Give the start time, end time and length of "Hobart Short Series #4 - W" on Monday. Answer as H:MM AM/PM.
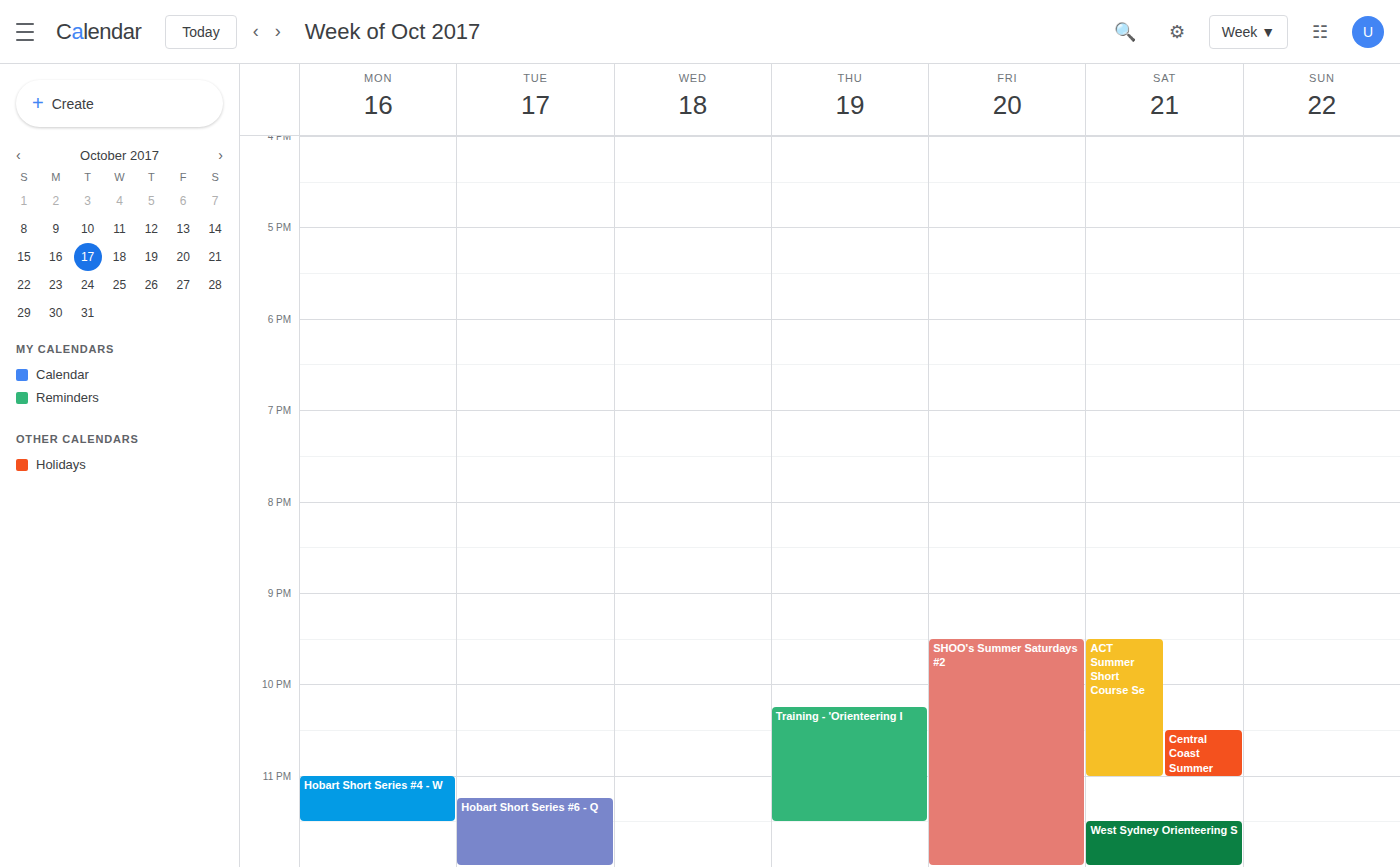
11:00 PM to 11:30 PM, 30 minutes